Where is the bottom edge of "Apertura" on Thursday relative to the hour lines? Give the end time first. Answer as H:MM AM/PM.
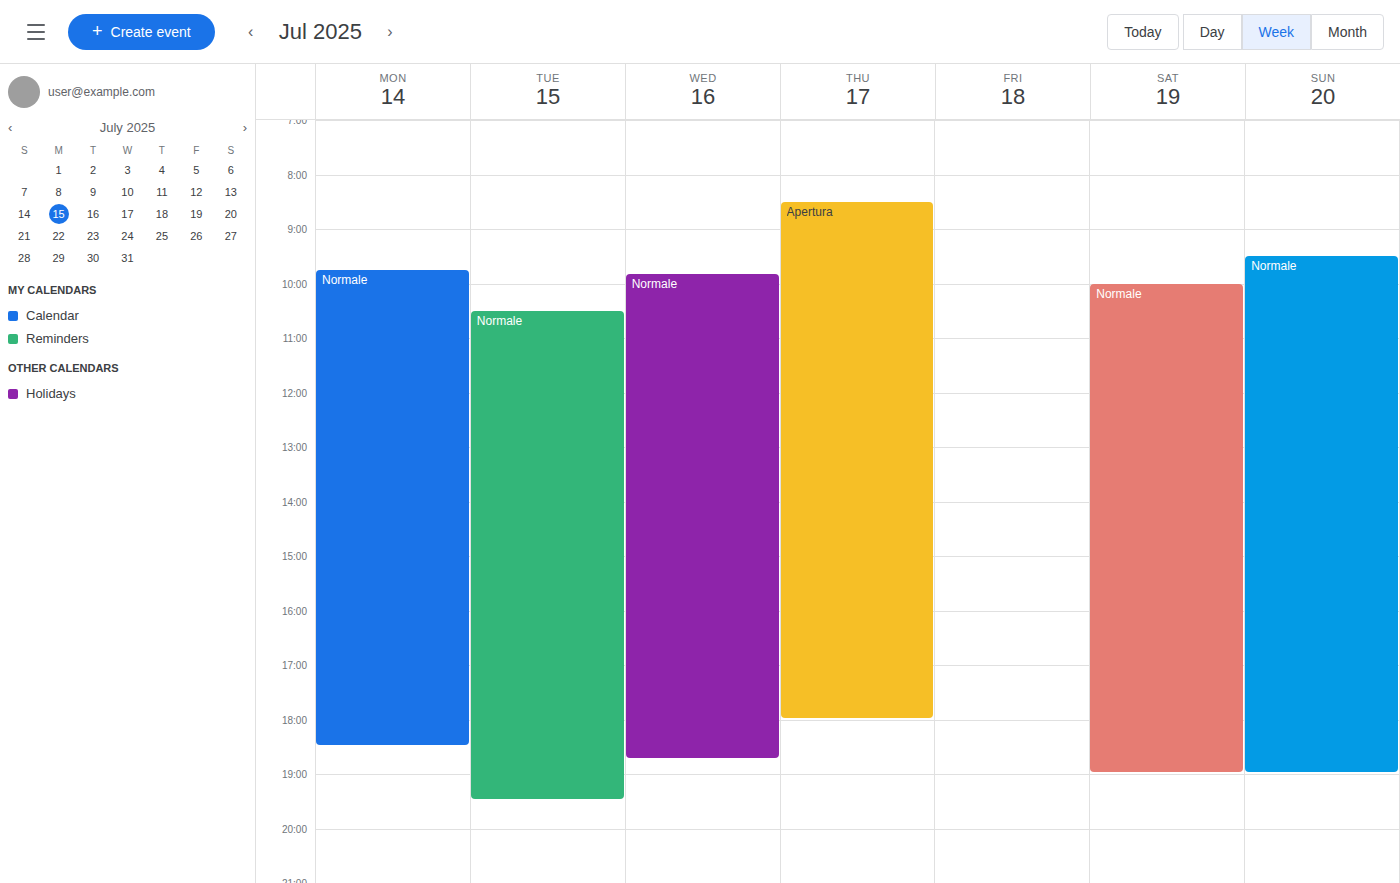
6:00 PM -- exactly on the 6 PM line.